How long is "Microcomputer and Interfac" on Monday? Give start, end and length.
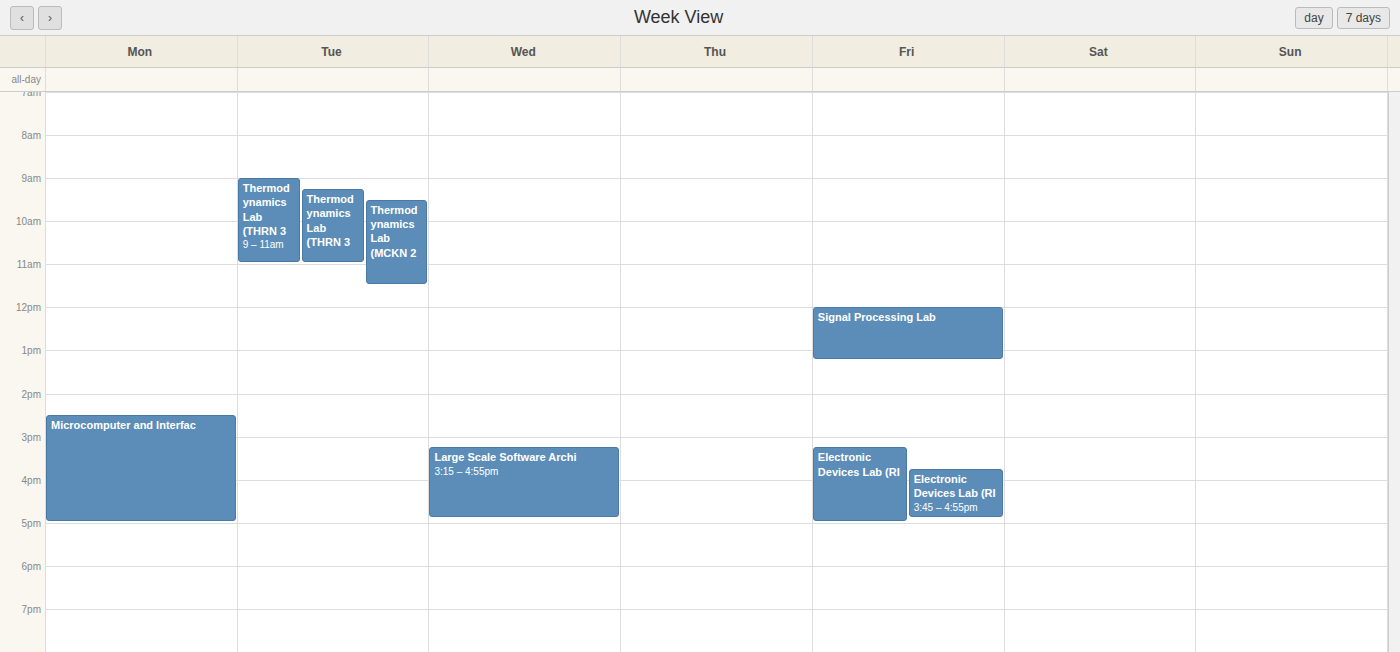
2:30 PM to 5:00 PM, 2 hours 30 minutes